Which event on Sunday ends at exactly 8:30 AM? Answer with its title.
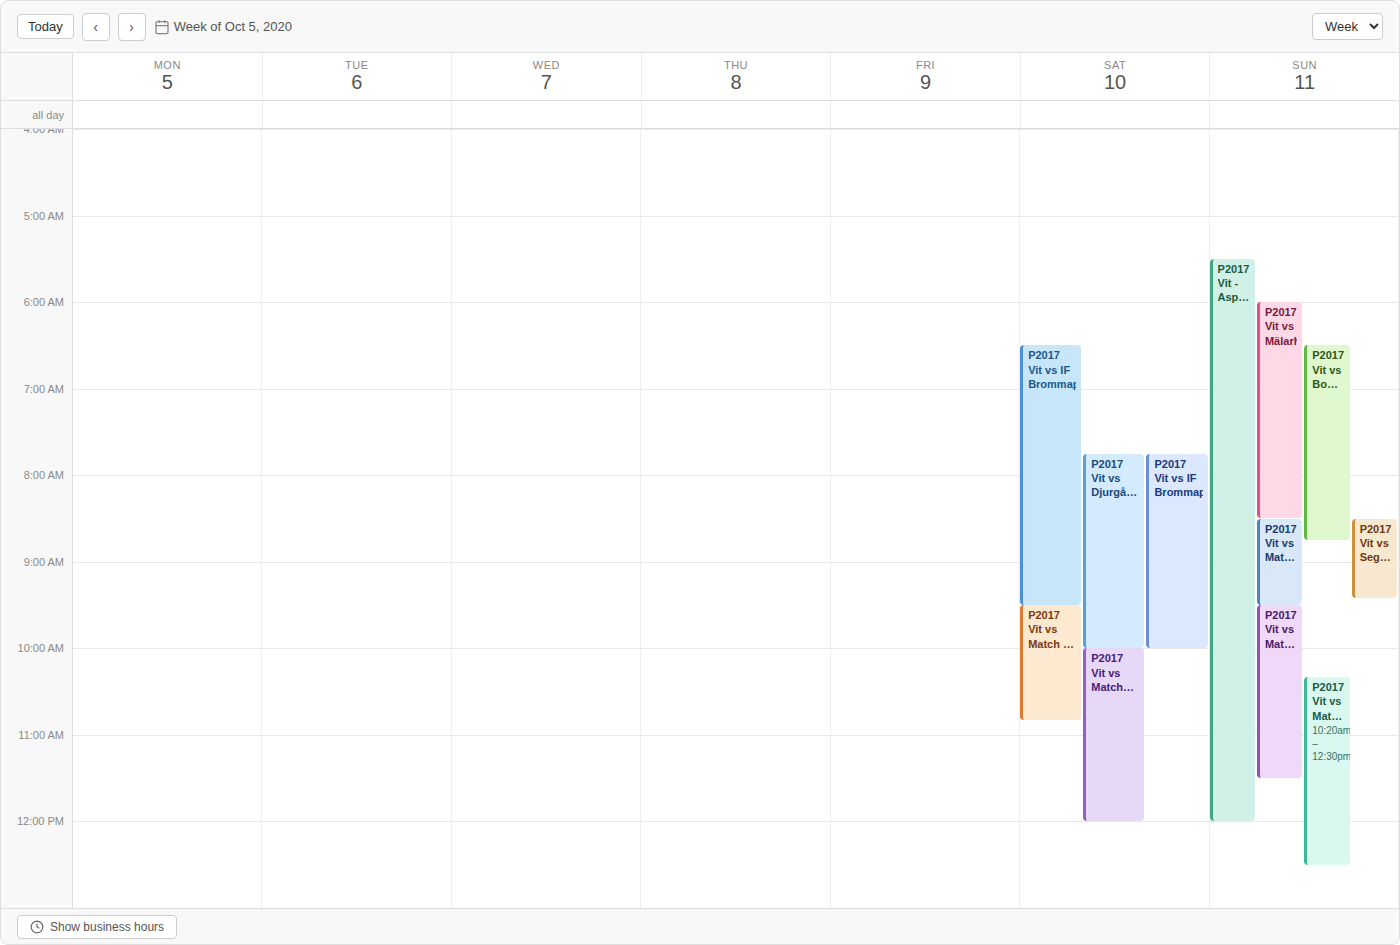
"P2017 Vit vs Mälarhöjdens"